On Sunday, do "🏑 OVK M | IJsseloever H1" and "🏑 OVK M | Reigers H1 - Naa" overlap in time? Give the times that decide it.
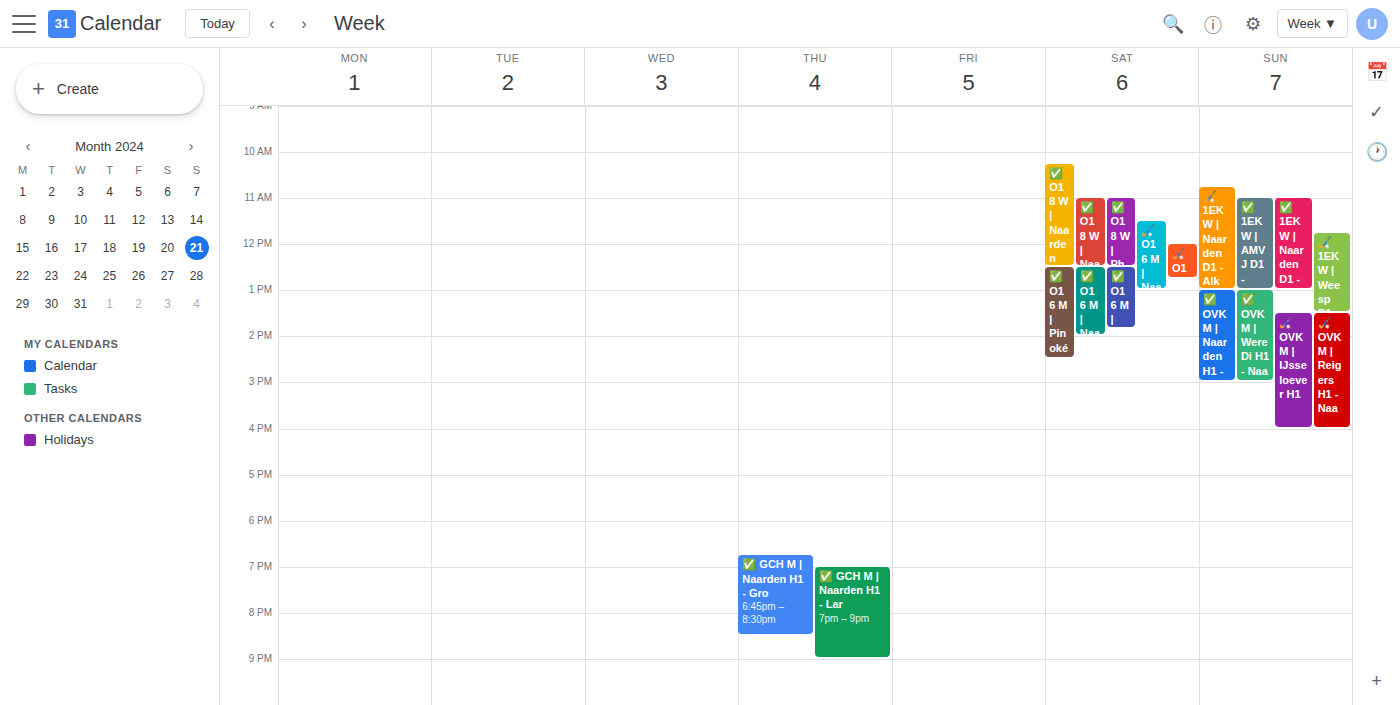
"🏑 OVK M | IJsseloever H1" runs 1:30 PM to 4:00 PM, inside "🏑 OVK M | Reigers H1 - Naa" -- they overlap.